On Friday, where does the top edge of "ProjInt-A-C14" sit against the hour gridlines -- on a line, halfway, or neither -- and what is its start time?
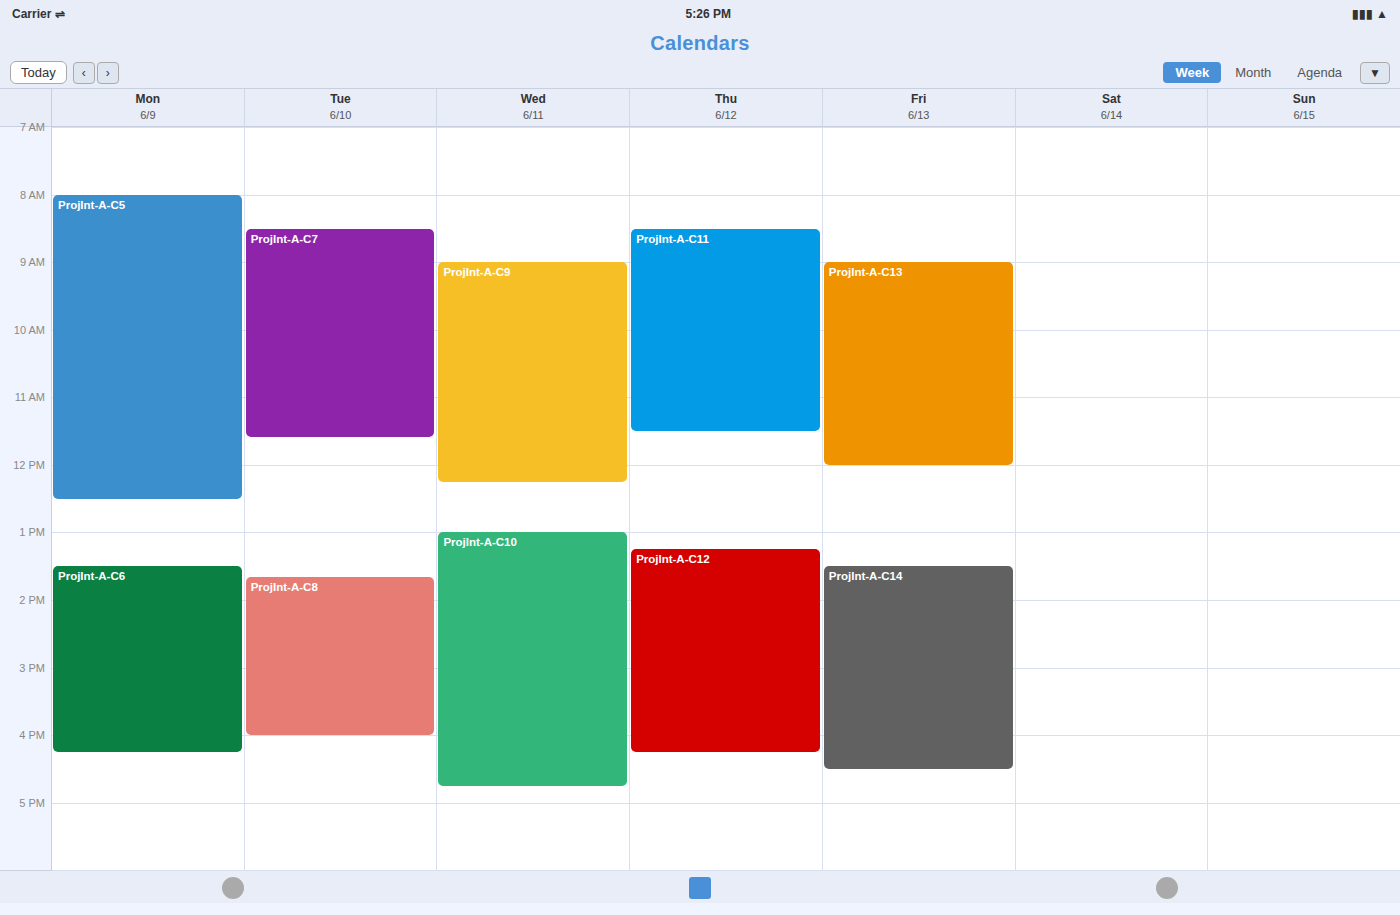
1:30 PM -- halfway between the 1 PM and 2 PM lines.